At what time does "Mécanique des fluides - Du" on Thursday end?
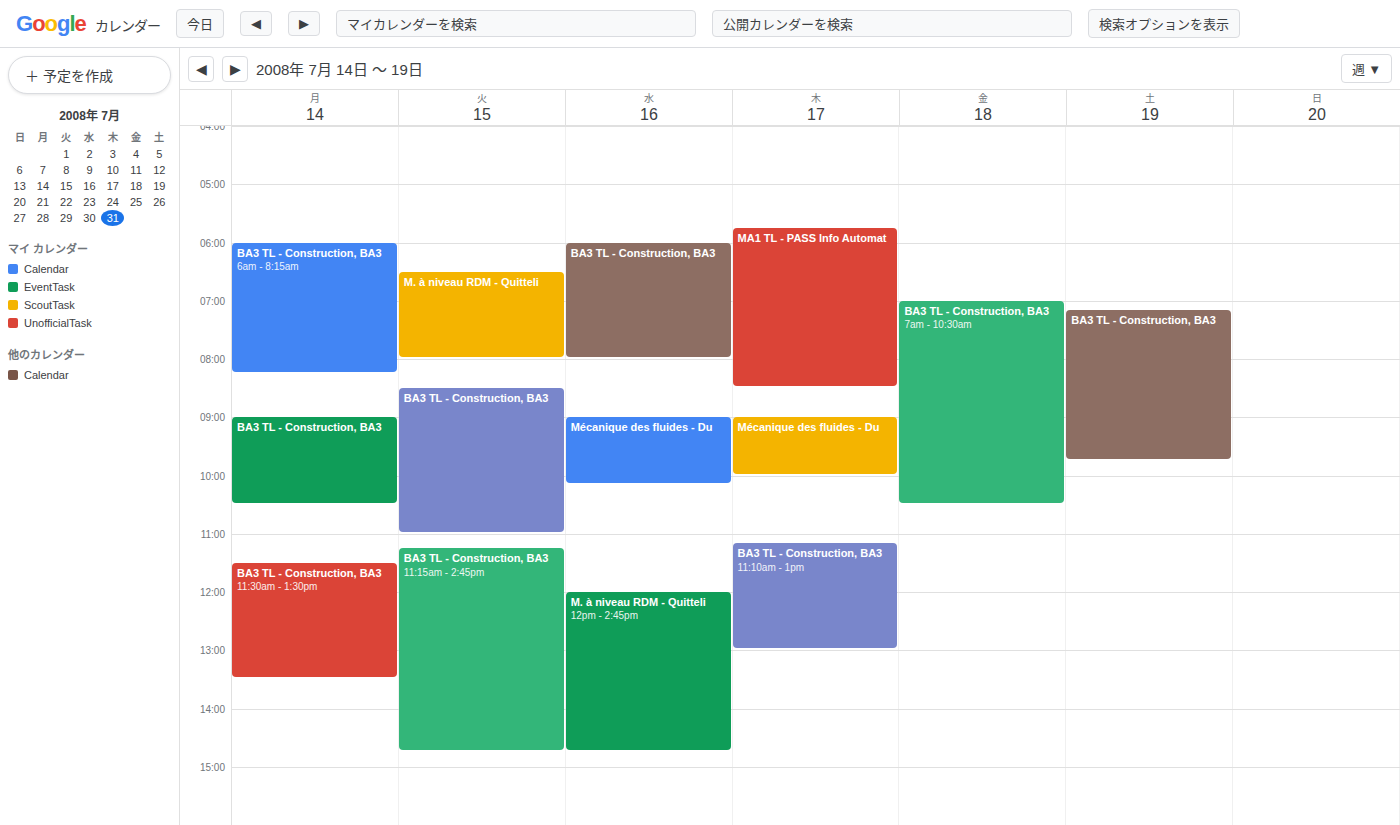
10:00 AM